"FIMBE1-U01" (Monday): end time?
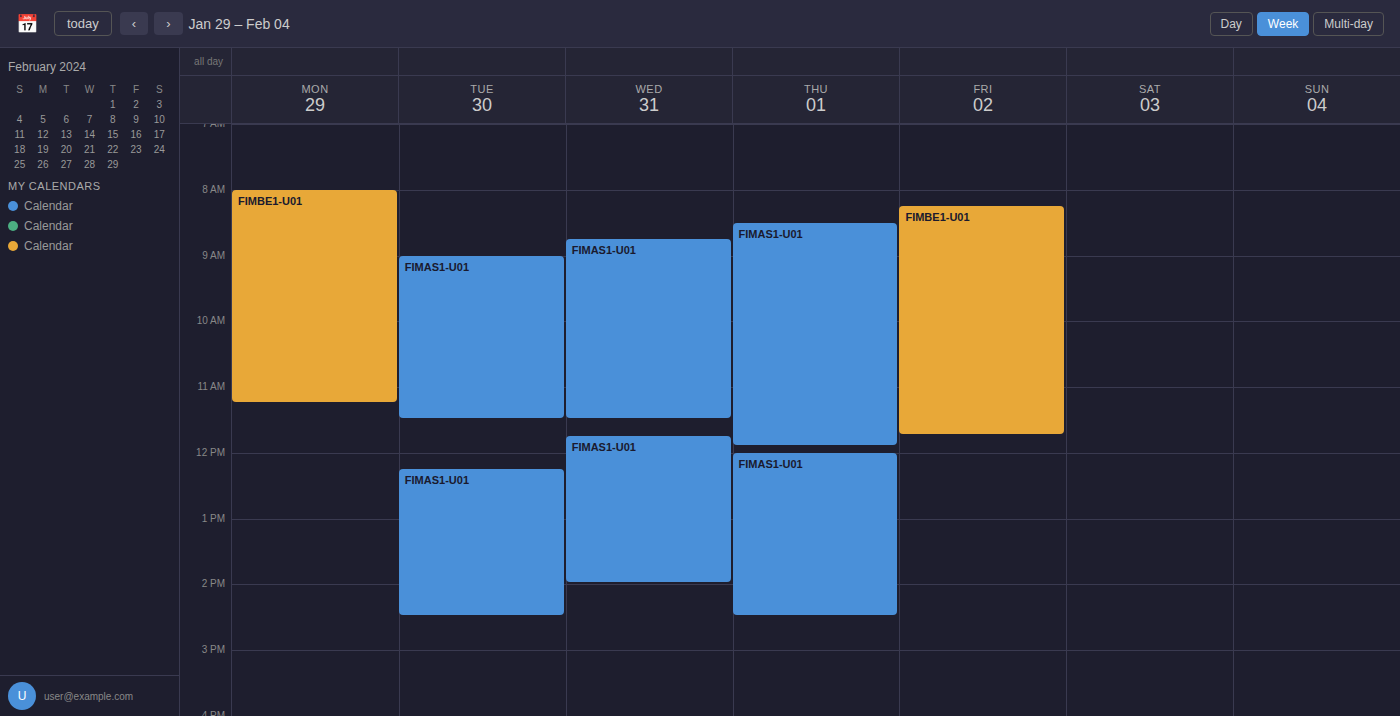
11:15 AM